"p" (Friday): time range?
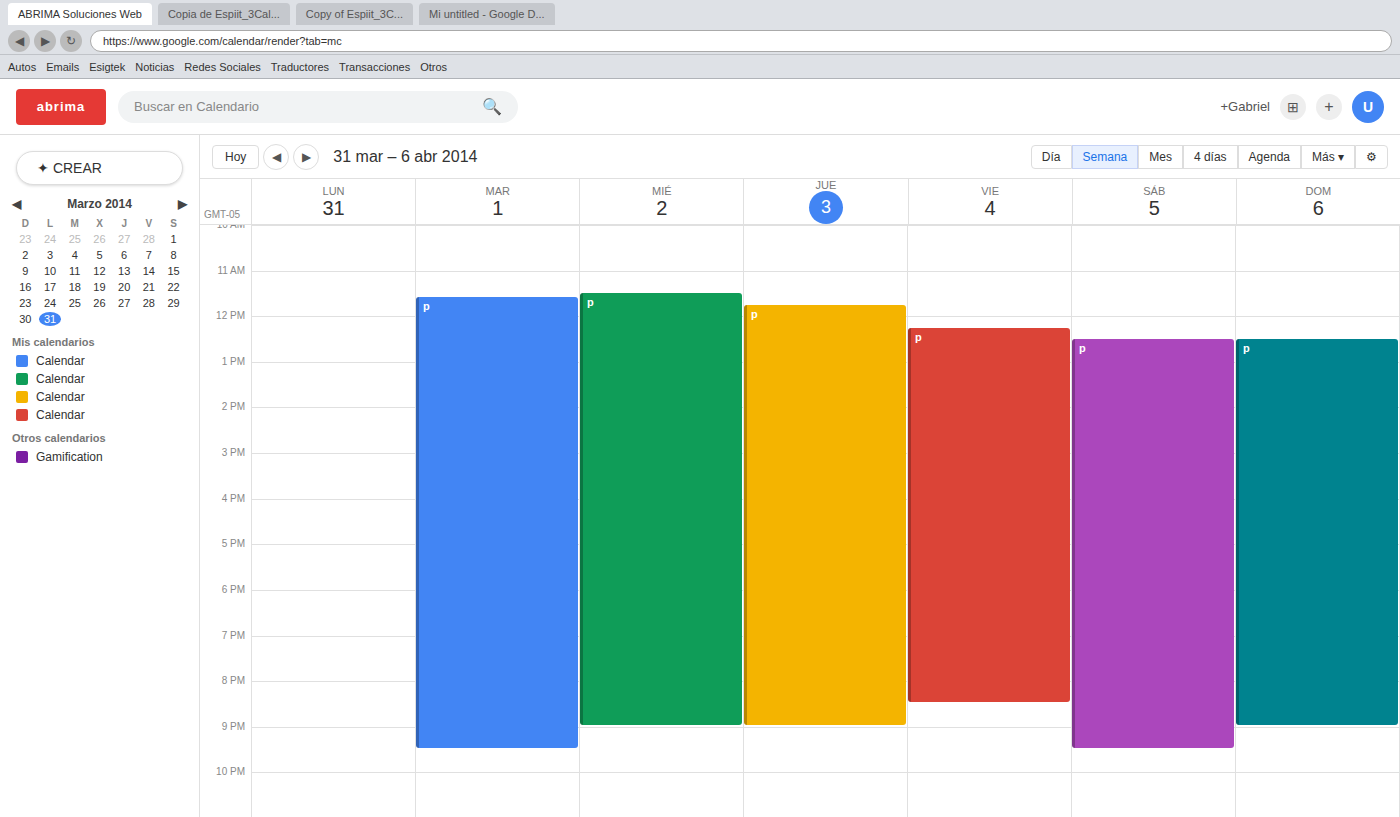
12:15 PM to 8:30 PM